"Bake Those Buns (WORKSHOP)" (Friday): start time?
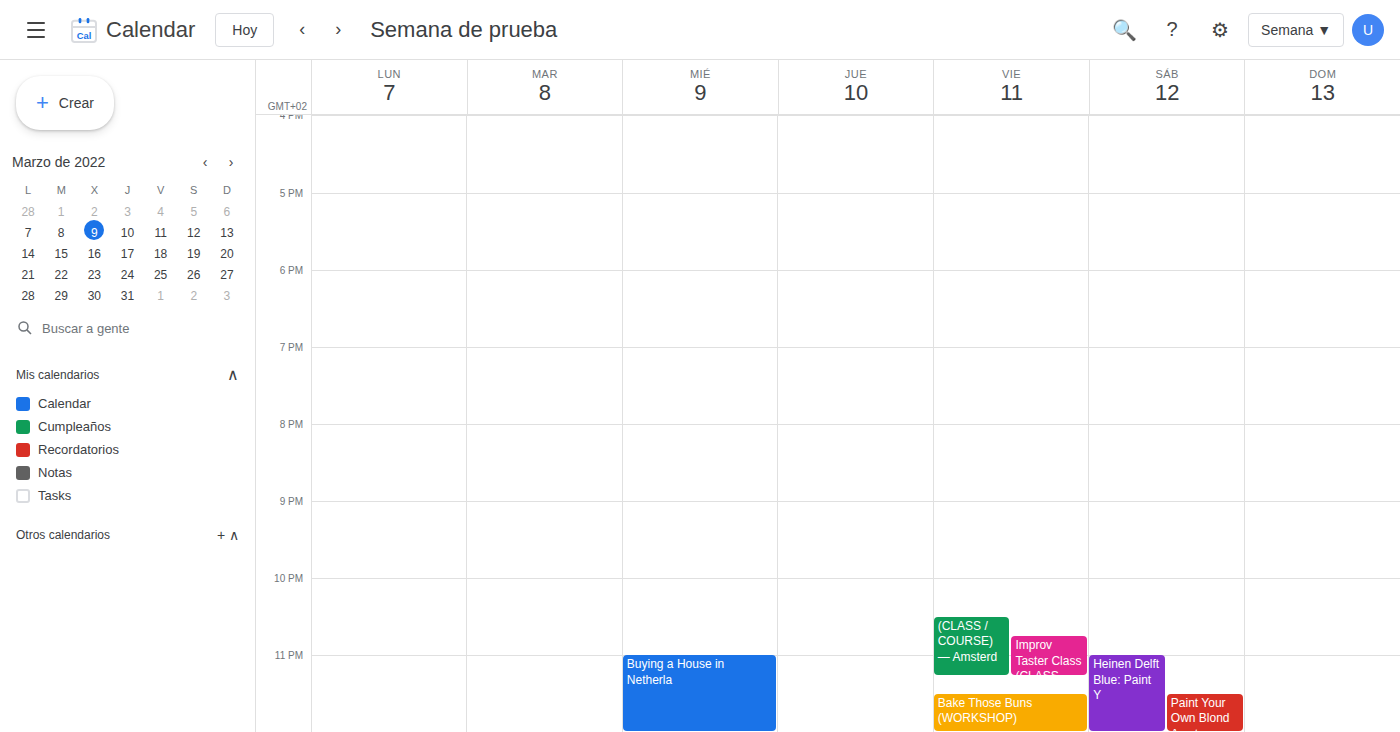
11:30 PM